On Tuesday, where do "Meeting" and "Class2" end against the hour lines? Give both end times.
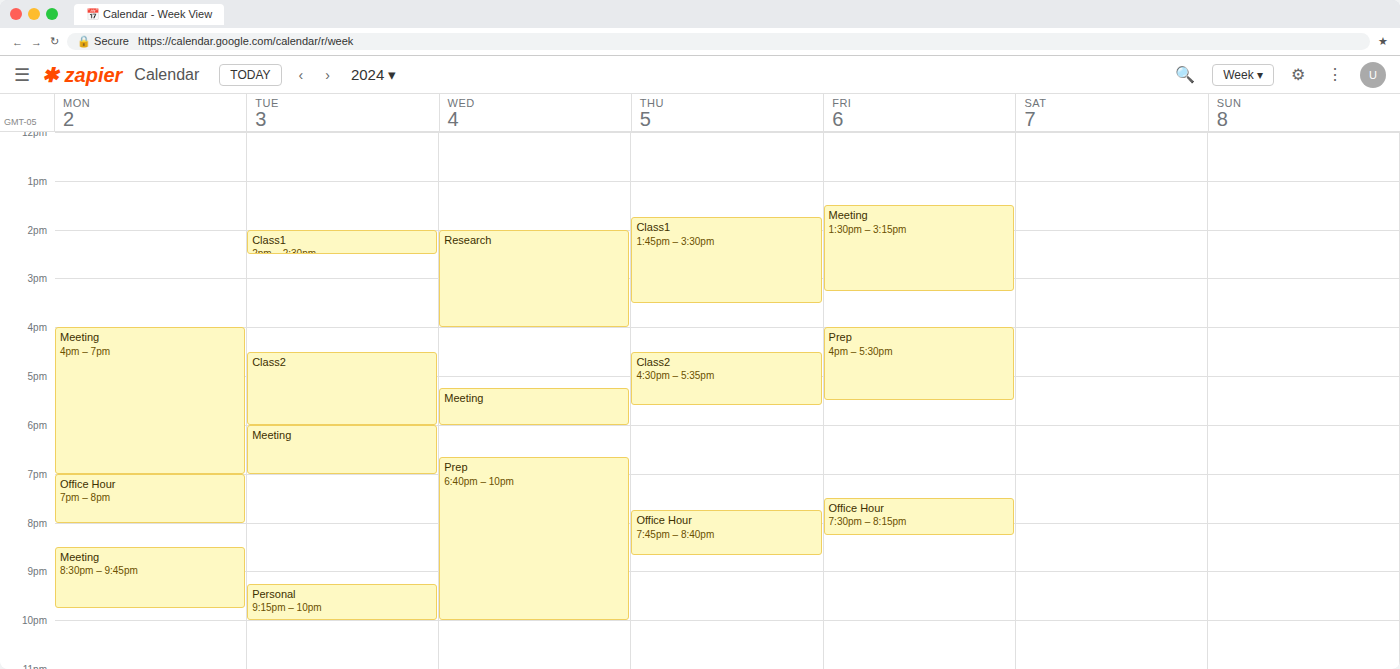
"Meeting": 7:00 PM, exactly on the 7 PM line. "Class2": 6:00 PM, exactly on the 6 PM line.